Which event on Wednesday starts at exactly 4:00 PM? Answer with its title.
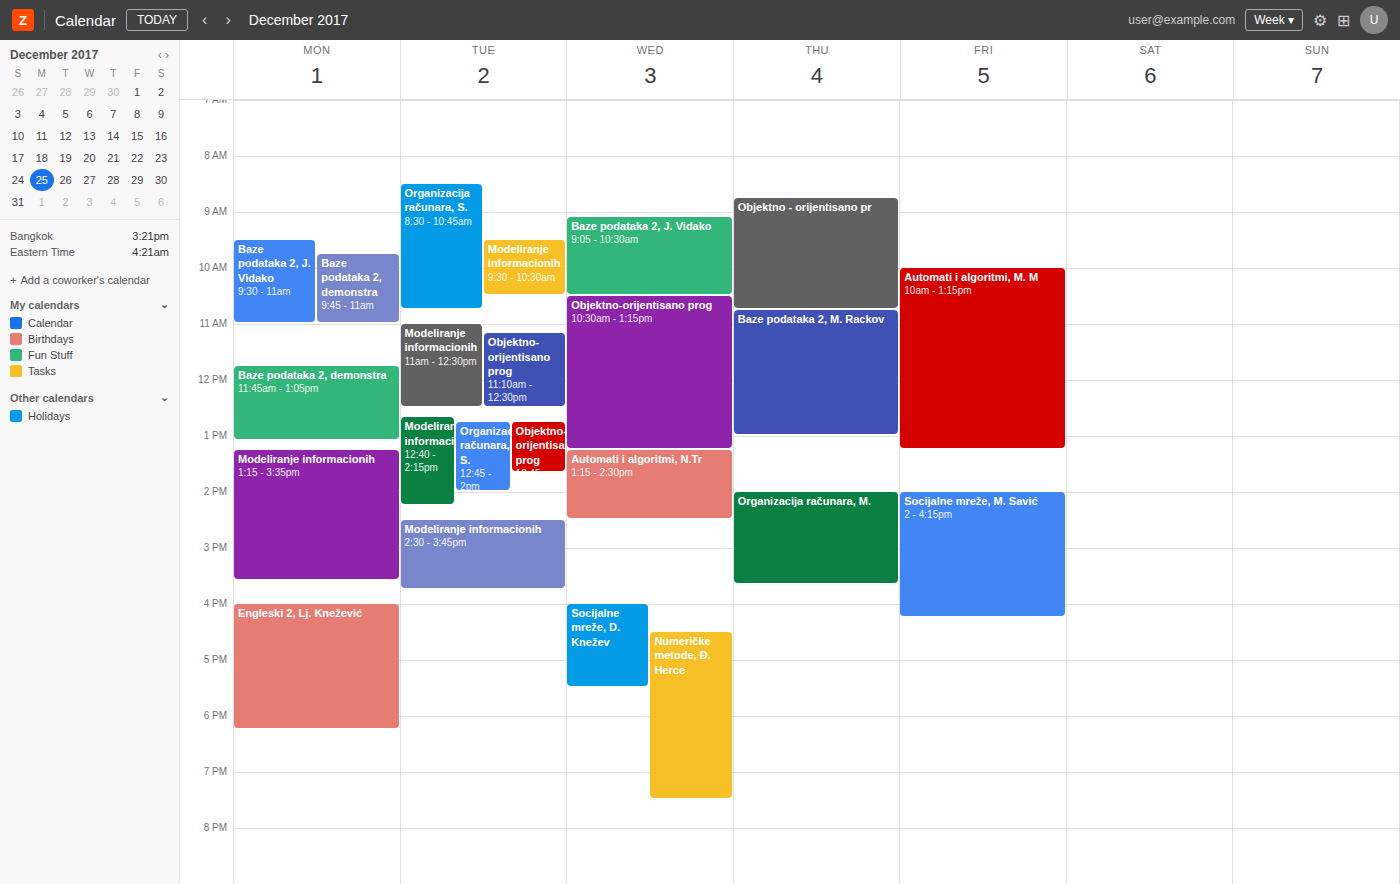
"Socijalne mreže, D. Knežev"